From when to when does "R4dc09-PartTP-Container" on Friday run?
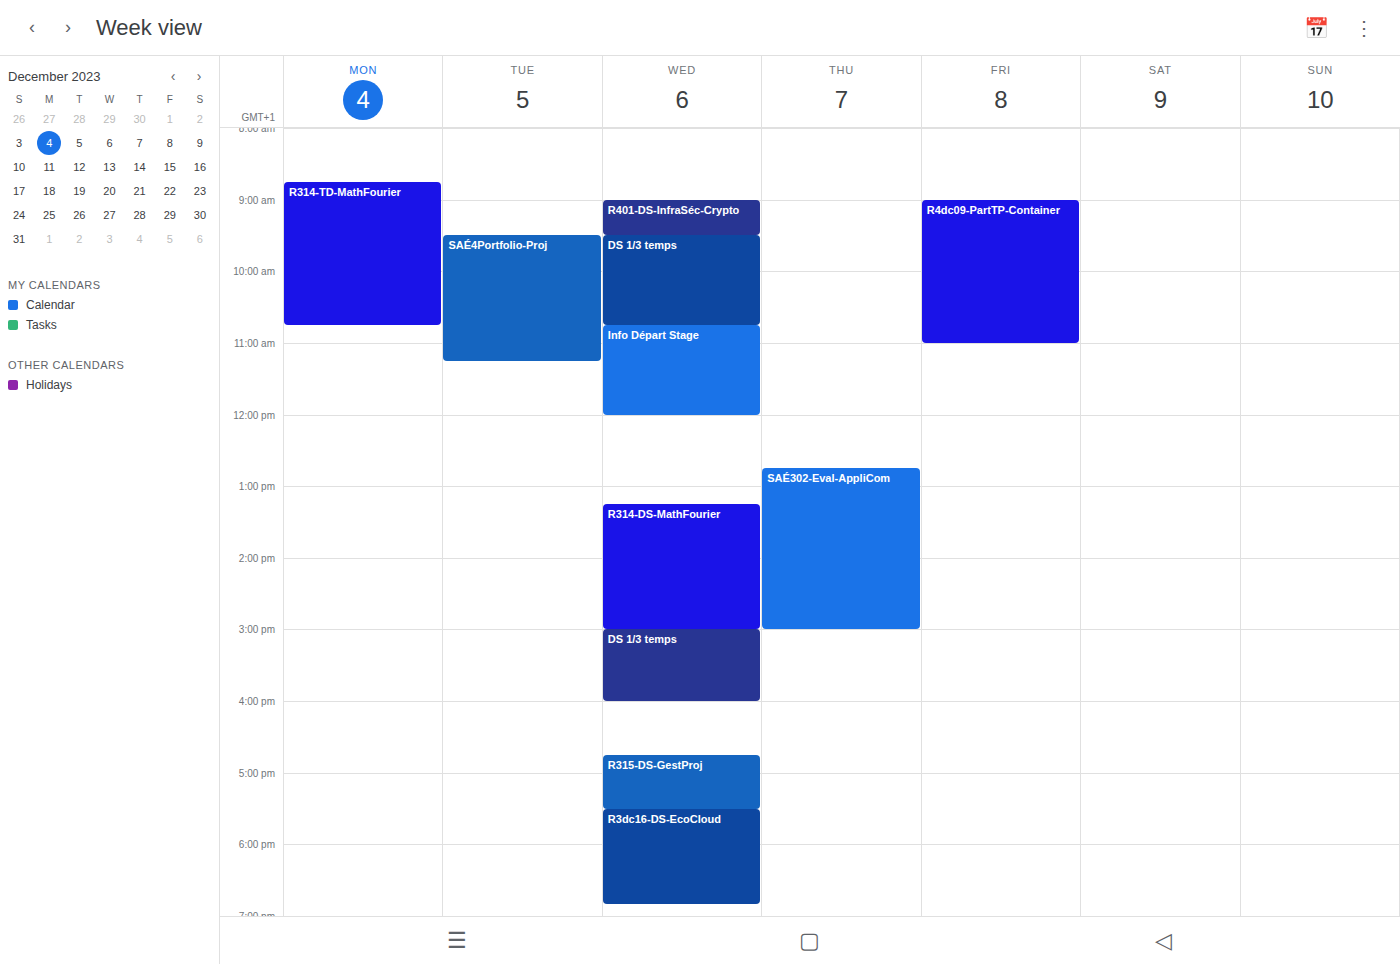
9:00 AM to 11:00 AM